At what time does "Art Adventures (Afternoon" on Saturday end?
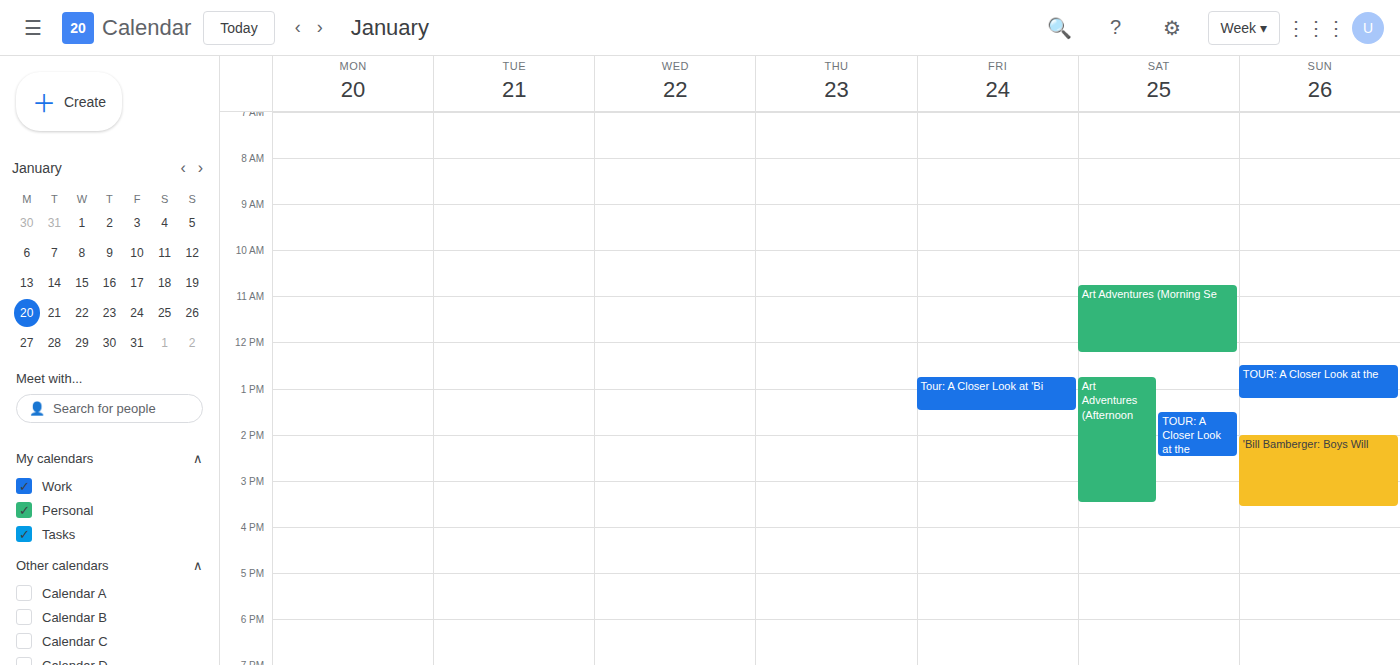
3:30 PM